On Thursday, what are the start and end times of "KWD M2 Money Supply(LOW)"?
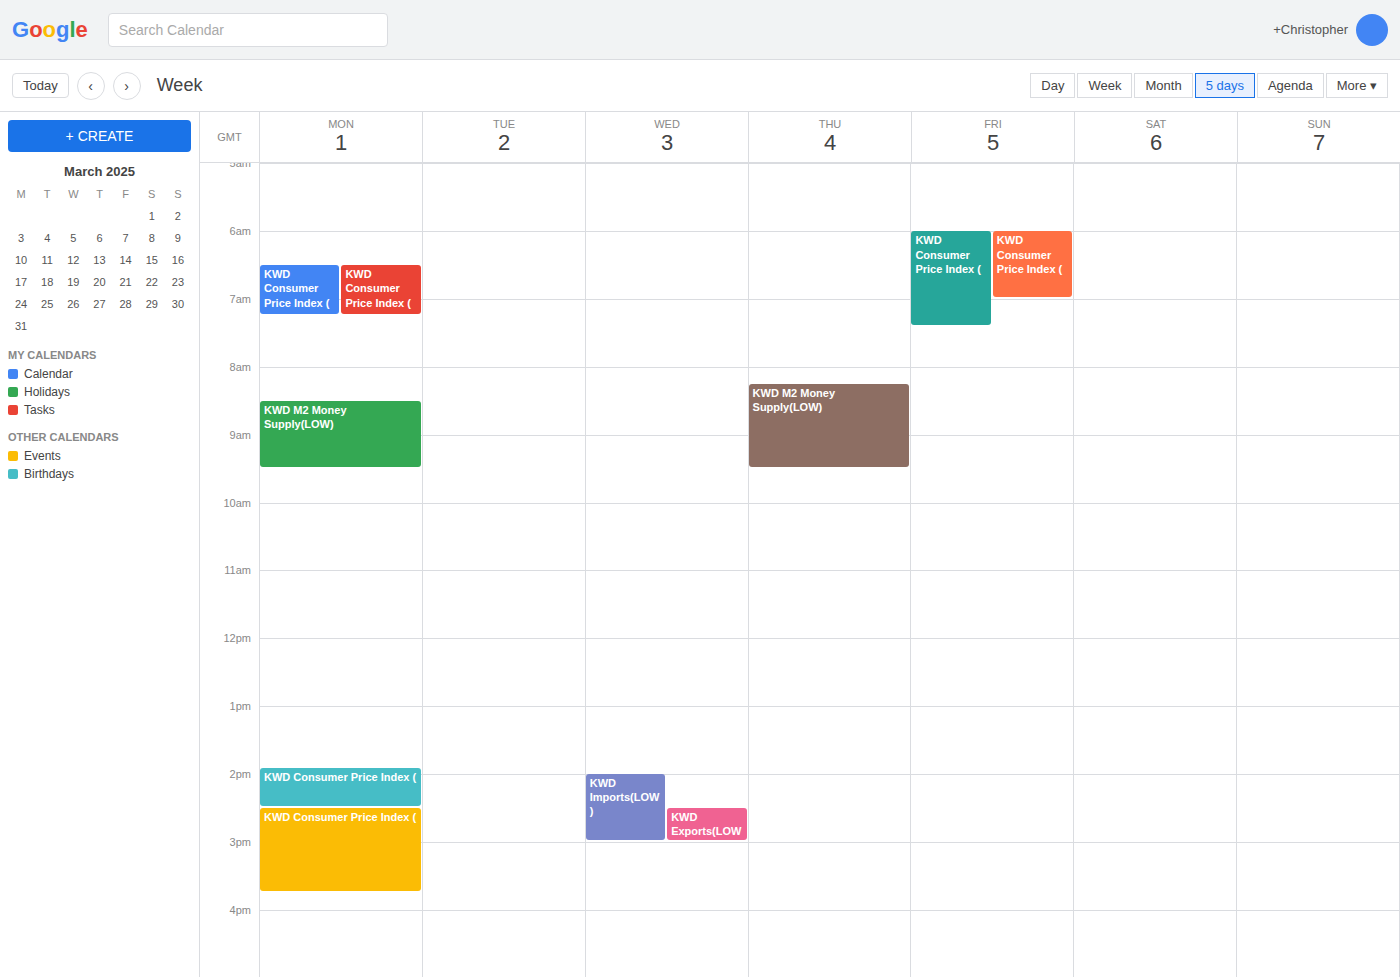
08:15 to 09:30